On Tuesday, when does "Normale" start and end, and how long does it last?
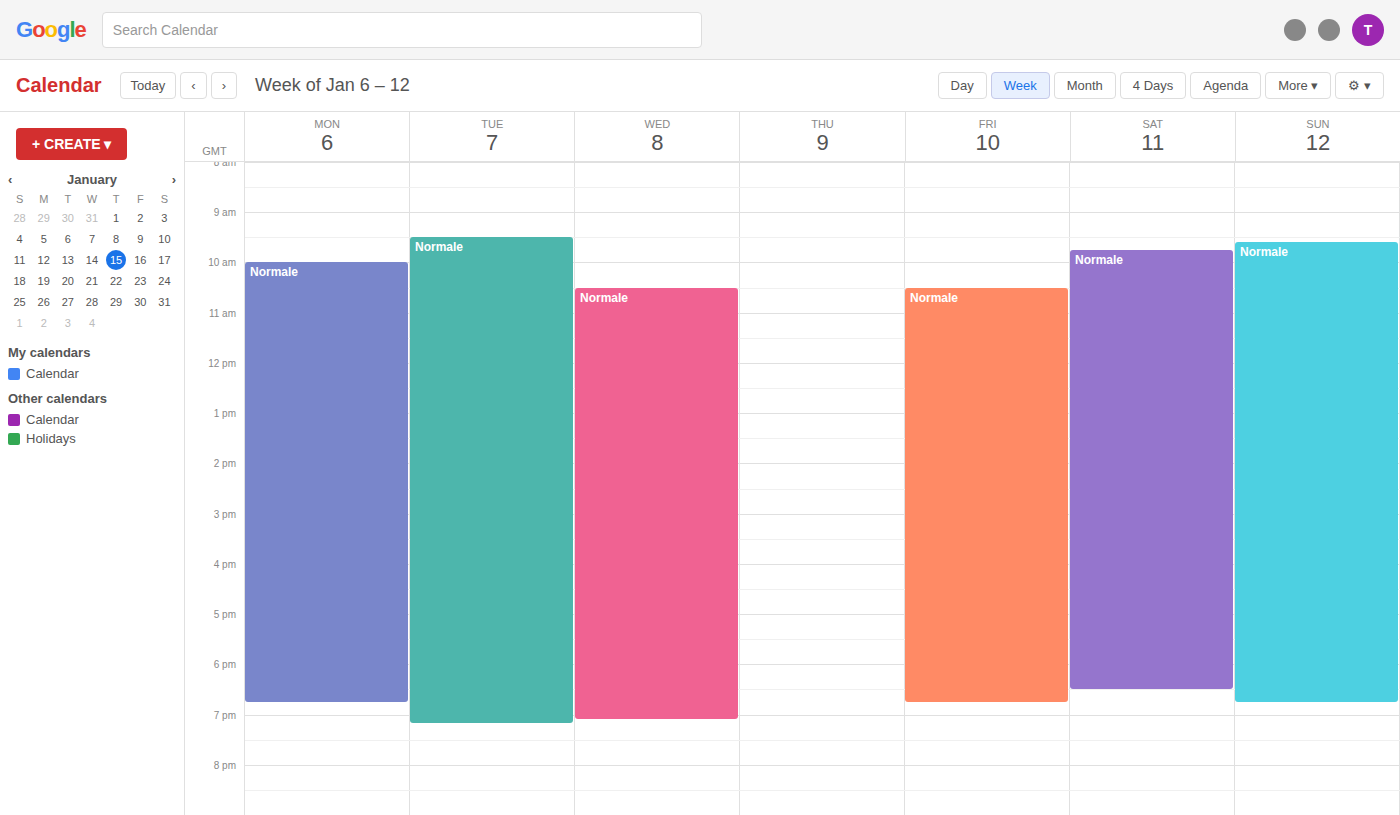
9:30 AM to 7:10 PM, 9 hours 40 minutes